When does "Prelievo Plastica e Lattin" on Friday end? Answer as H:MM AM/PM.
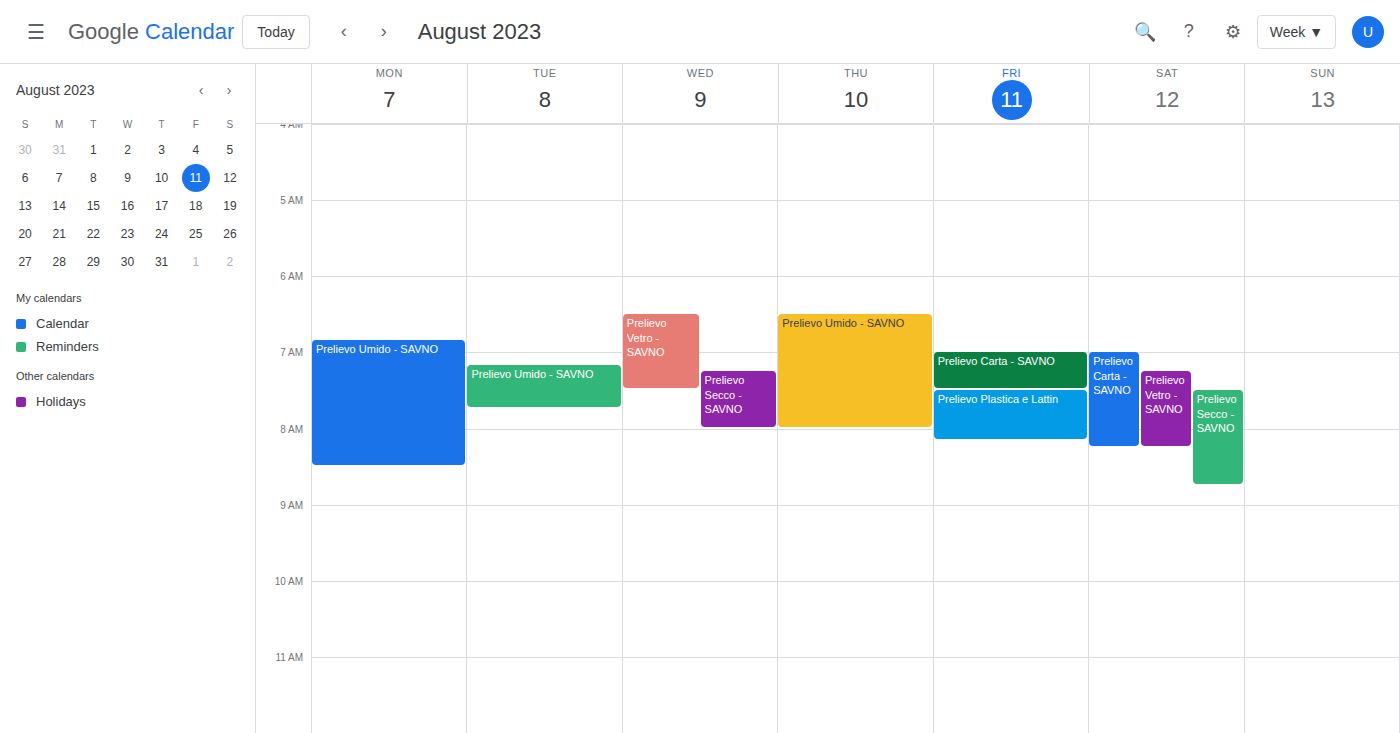
8:10 AM